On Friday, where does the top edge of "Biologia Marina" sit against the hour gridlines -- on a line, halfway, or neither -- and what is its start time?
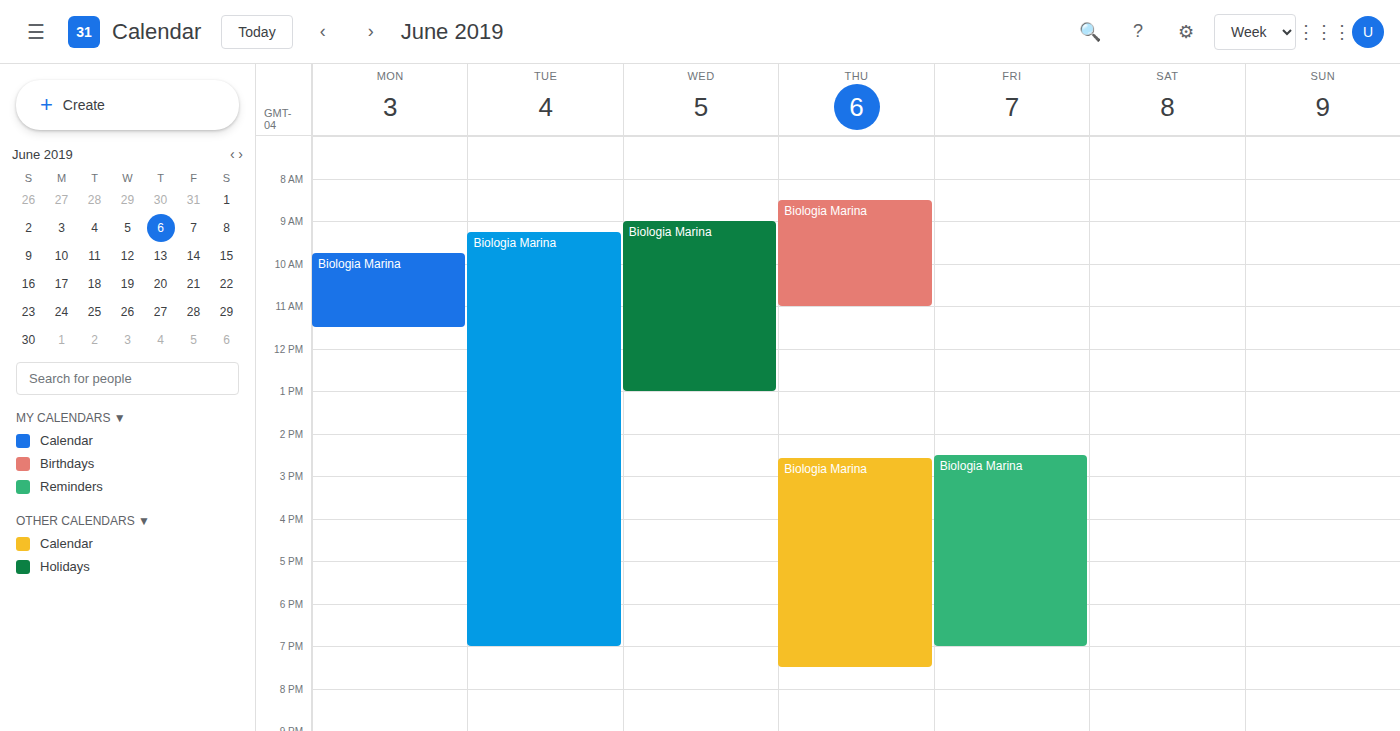
2:30 PM -- halfway between the 2 PM and 3 PM lines.